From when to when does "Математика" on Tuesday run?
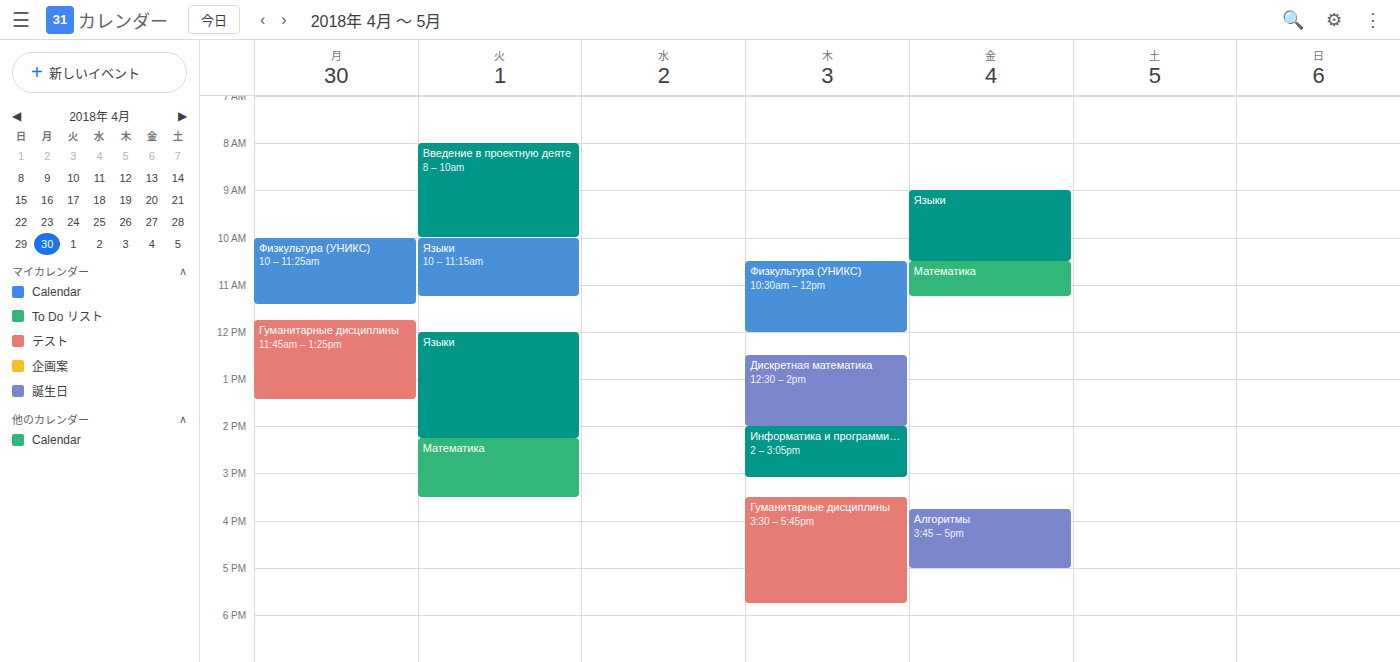
14:15 to 15:30